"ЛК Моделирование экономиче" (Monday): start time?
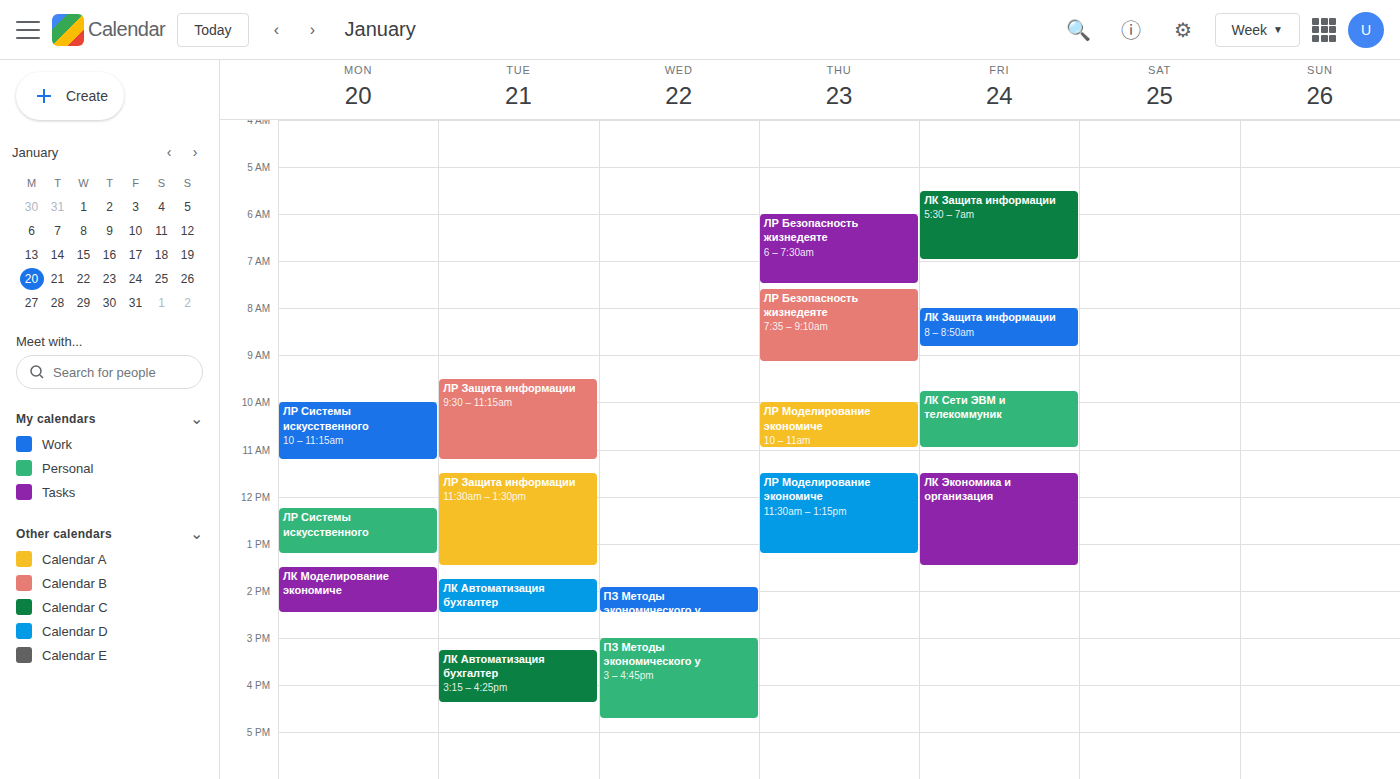
13:30